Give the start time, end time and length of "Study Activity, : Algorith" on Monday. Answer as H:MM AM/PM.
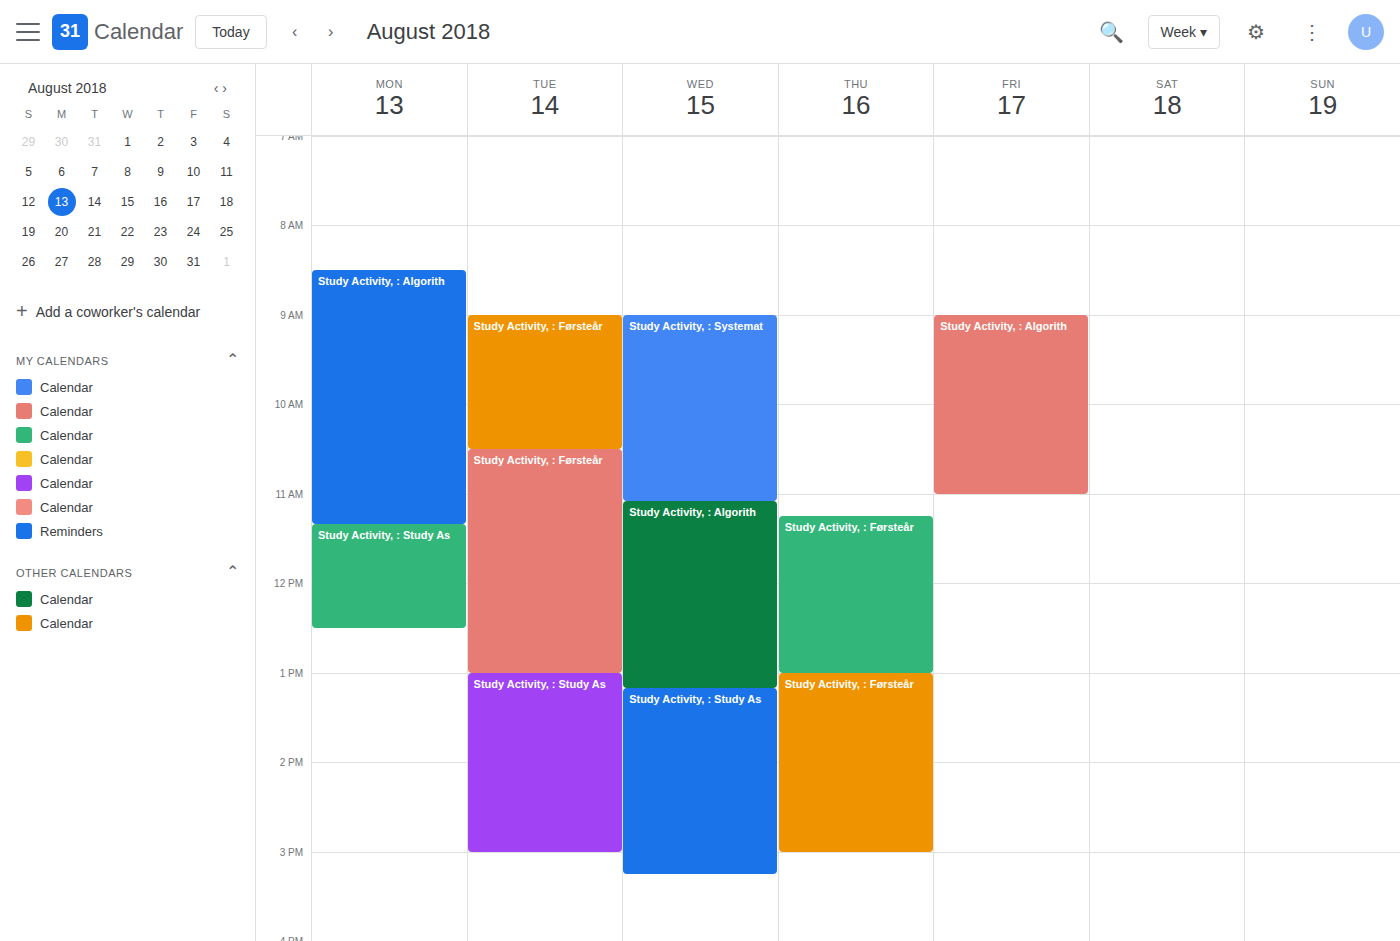
8:30 AM to 11:20 AM, 2 hours 50 minutes